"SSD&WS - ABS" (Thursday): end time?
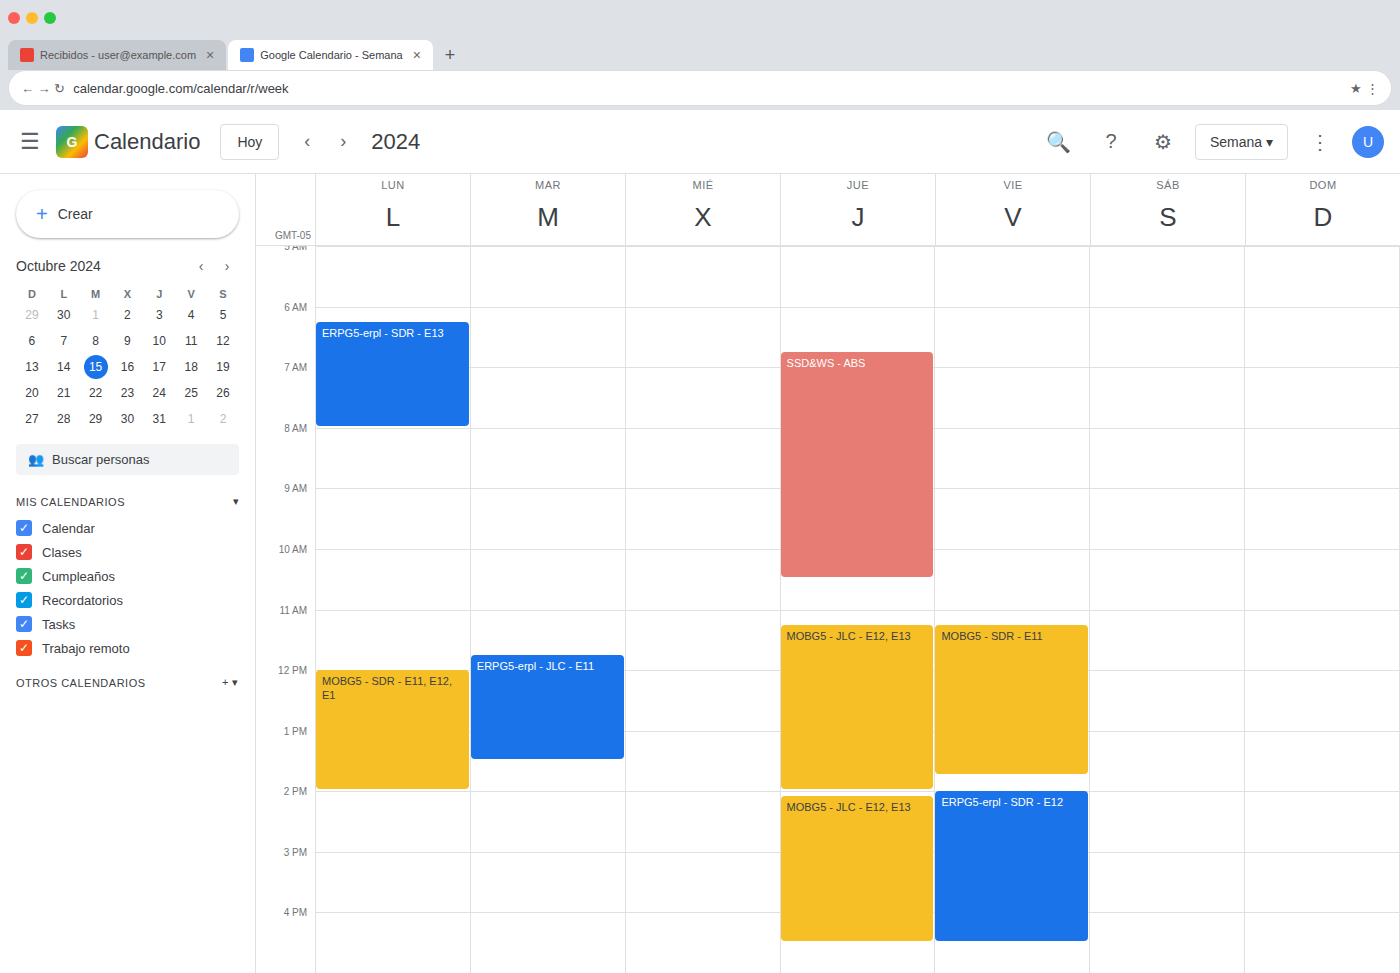
10:30